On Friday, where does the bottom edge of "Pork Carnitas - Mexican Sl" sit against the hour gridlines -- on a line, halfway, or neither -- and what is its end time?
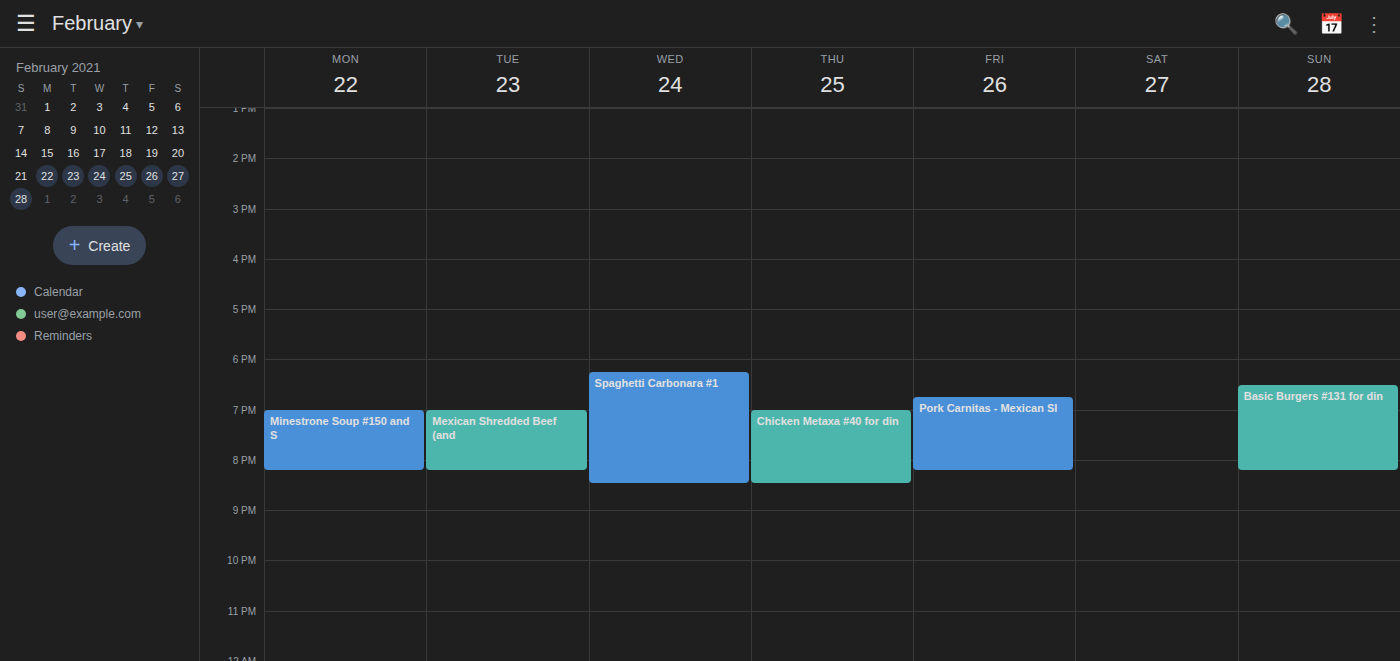
8:15 PM -- neither: a quarter of the way from the 8 PM line to the 9 PM line.